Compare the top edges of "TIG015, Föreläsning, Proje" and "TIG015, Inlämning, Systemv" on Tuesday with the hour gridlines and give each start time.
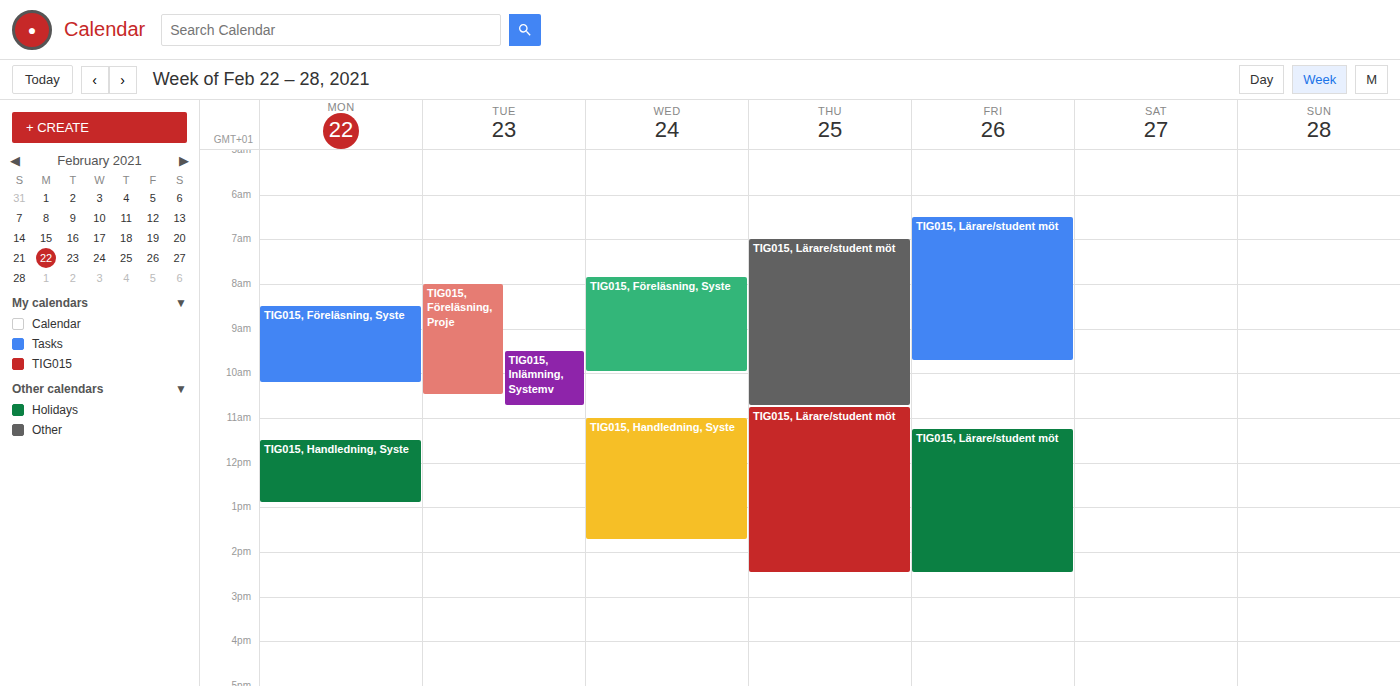
"TIG015, Föreläsning, Proje": 8:00 AM, exactly on the 8 AM line. "TIG015, Inlämning, Systemv": 9:30 AM, halfway between the 9 AM and 10 AM lines.